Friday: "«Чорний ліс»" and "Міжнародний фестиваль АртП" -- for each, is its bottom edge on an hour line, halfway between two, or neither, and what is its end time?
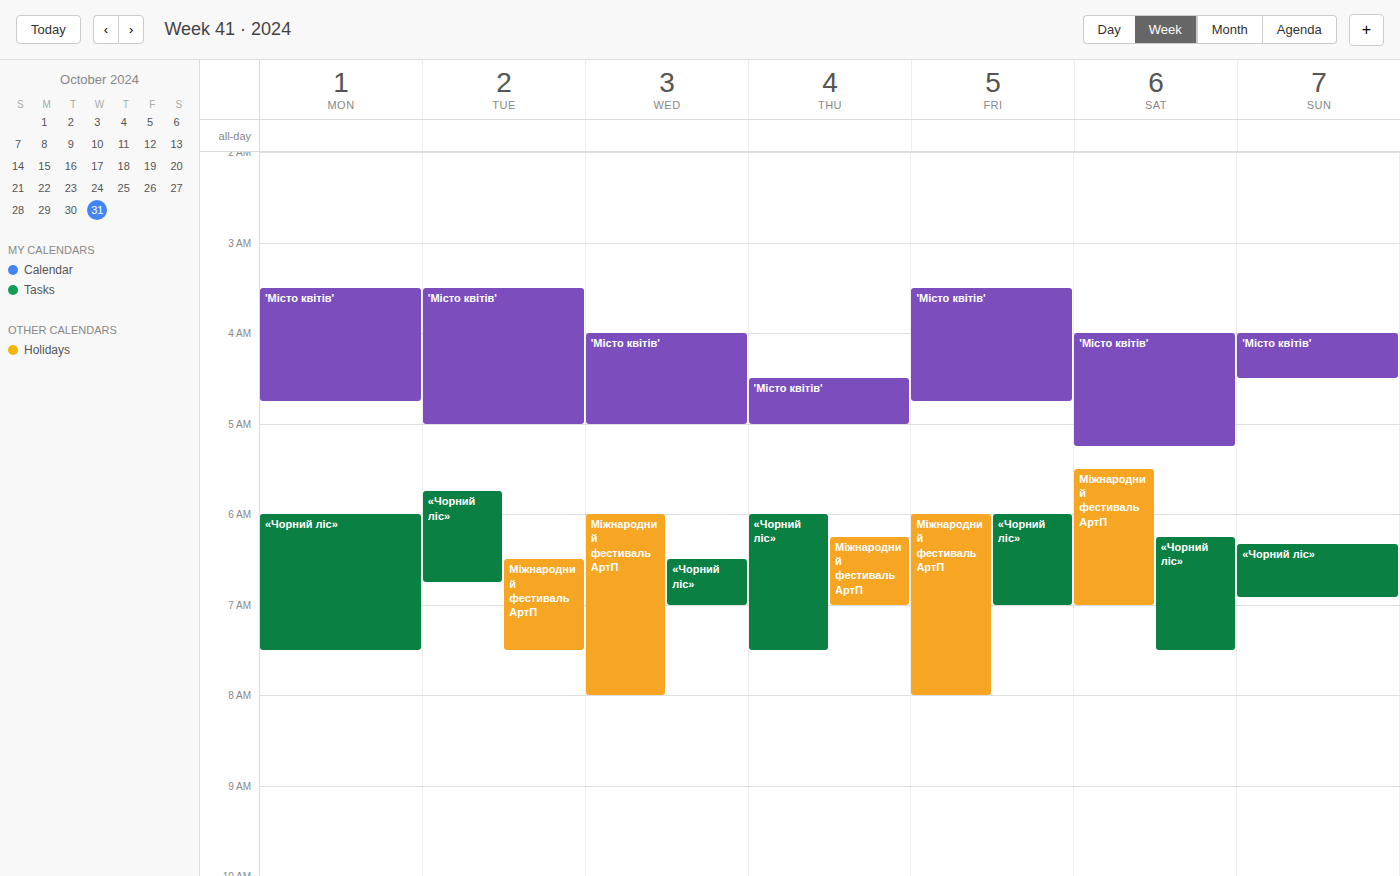
"«Чорний ліс»": 07:00, exactly on the 07:00 line. "Міжнародний фестиваль АртП": 08:00, exactly on the 08:00 line.